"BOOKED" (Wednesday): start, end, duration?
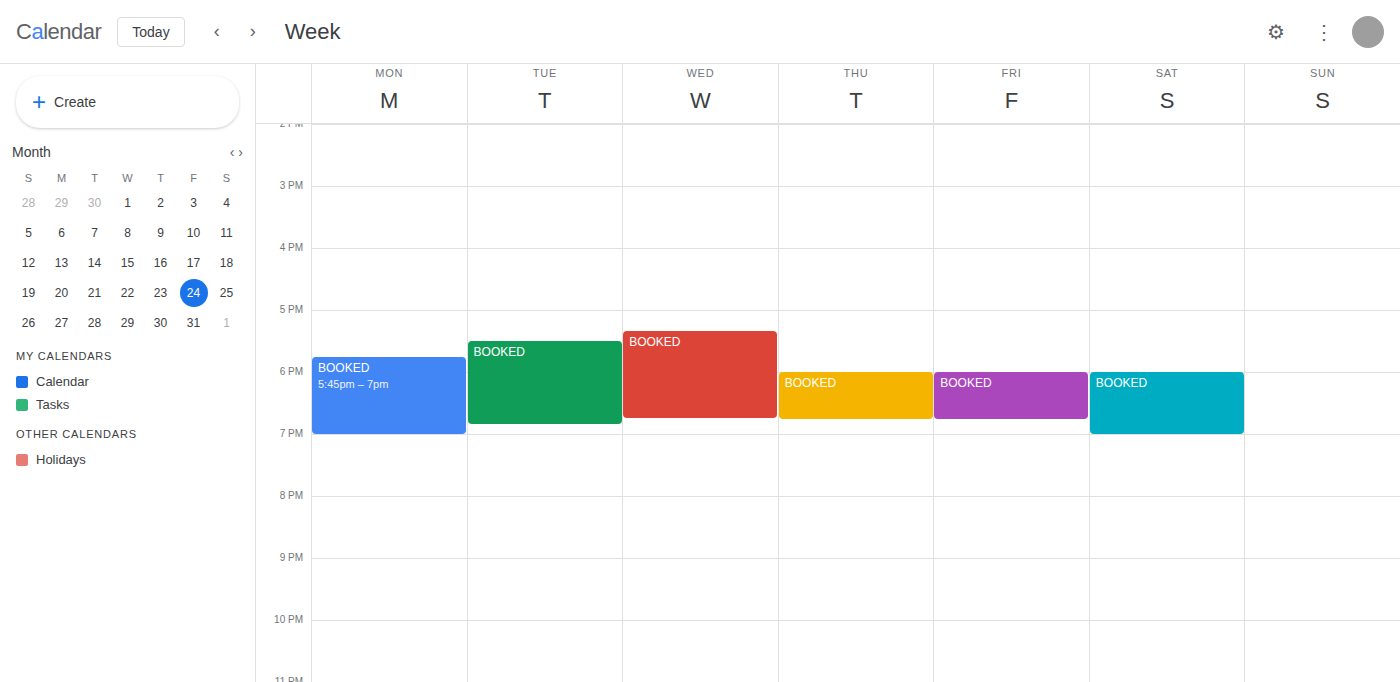
5:20 PM to 6:45 PM, 1 hour 25 minutes